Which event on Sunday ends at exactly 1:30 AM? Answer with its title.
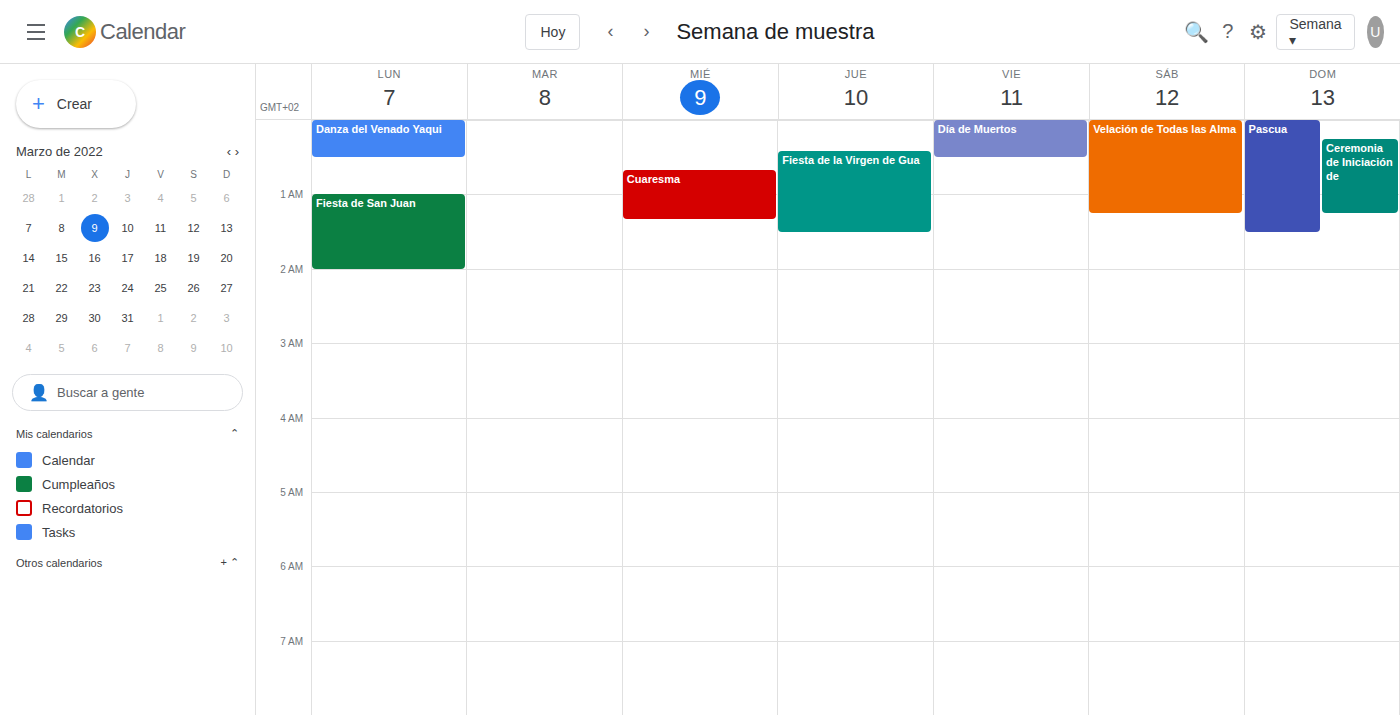
"Pascua"